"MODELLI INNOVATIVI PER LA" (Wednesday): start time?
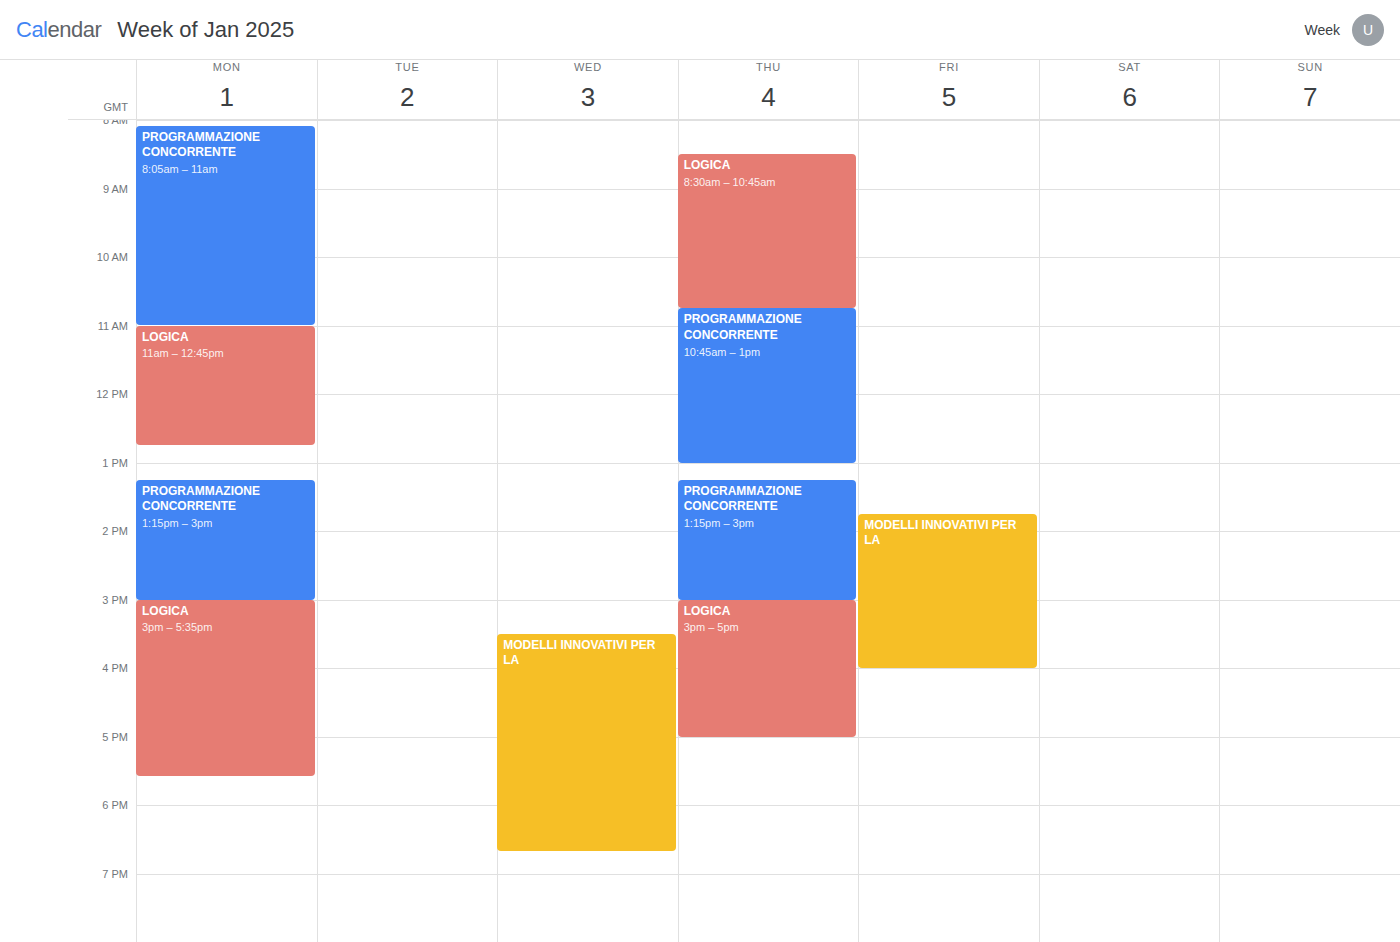
3:30 PM